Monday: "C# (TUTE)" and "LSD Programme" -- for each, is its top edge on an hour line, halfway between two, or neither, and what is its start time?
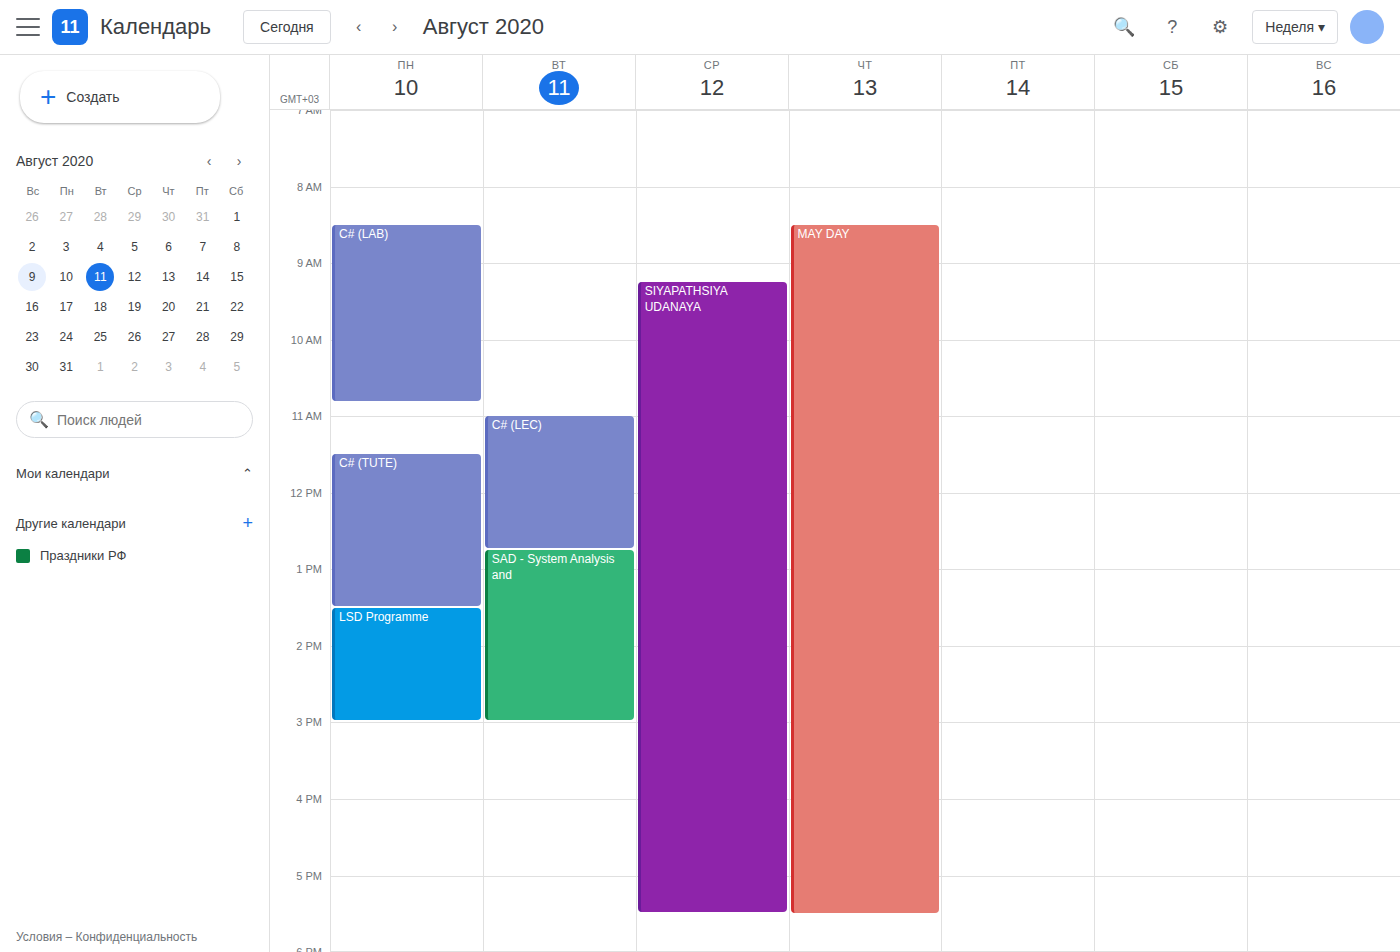
"C# (TUTE)": 11:30 AM, halfway between the 11 AM and 12 PM lines. "LSD Programme": 1:30 PM, halfway between the 1 PM and 2 PM lines.